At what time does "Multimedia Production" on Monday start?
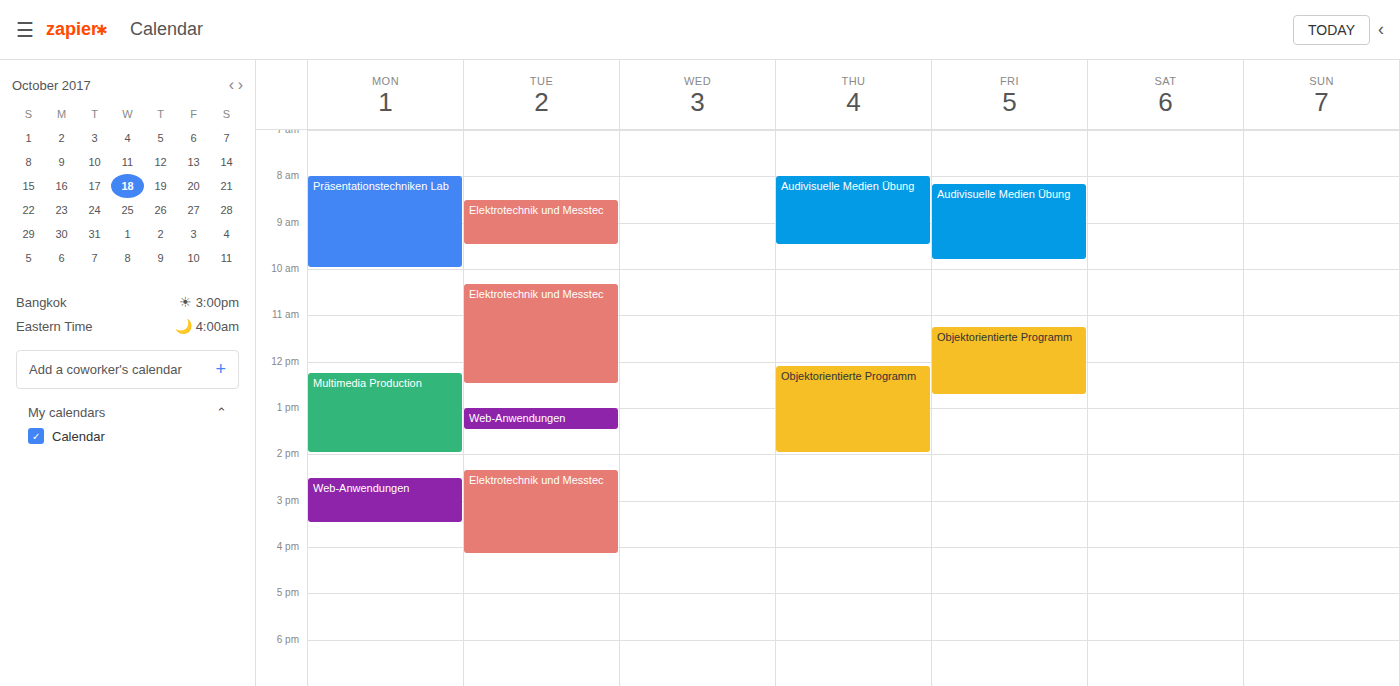
12:15